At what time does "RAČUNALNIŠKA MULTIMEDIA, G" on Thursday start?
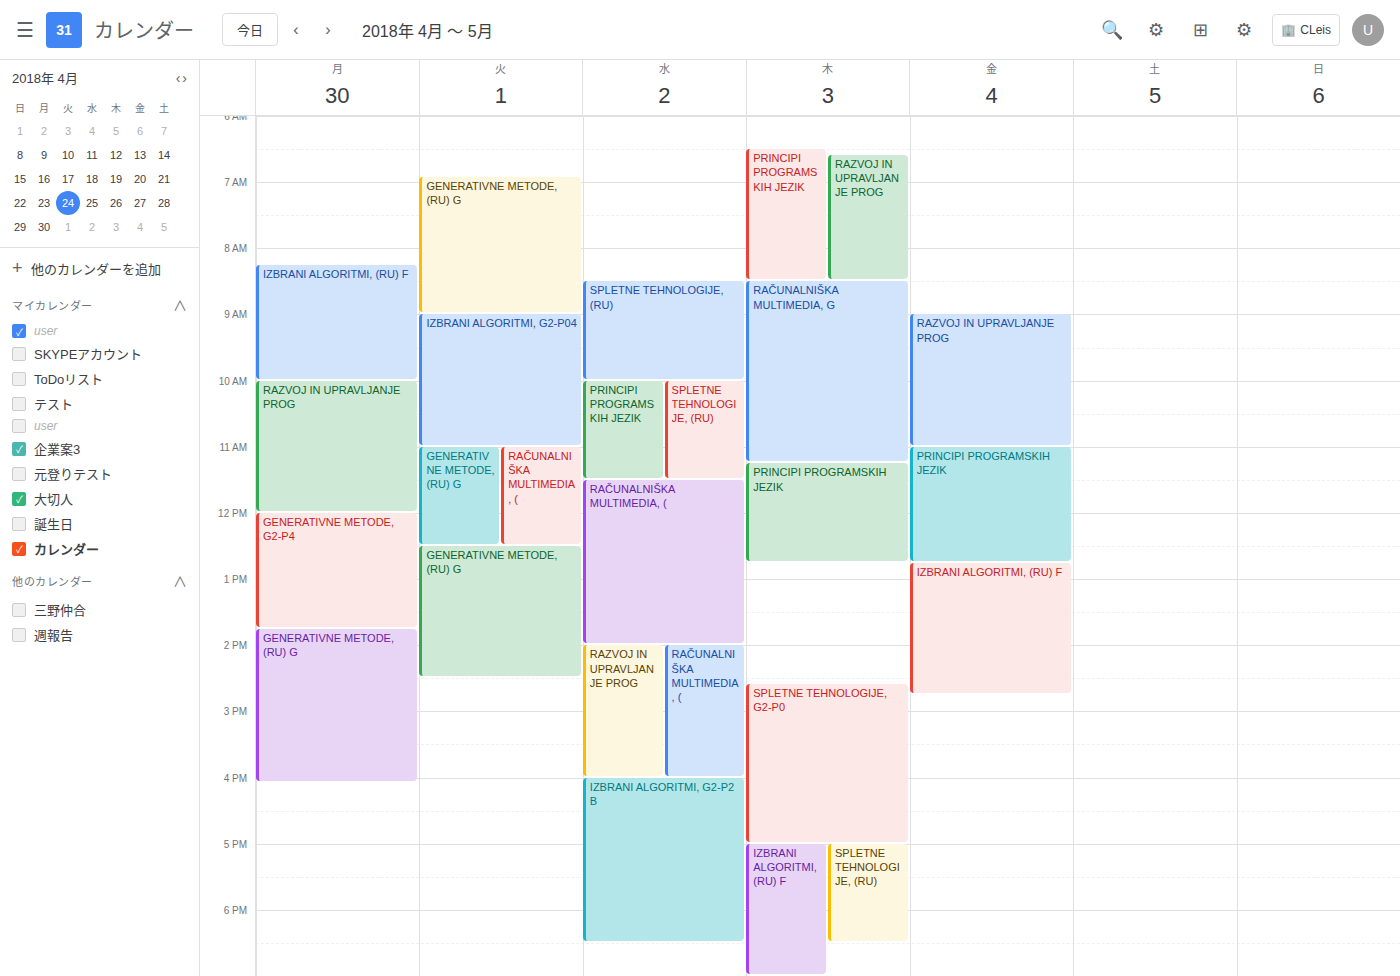
8:30 AM